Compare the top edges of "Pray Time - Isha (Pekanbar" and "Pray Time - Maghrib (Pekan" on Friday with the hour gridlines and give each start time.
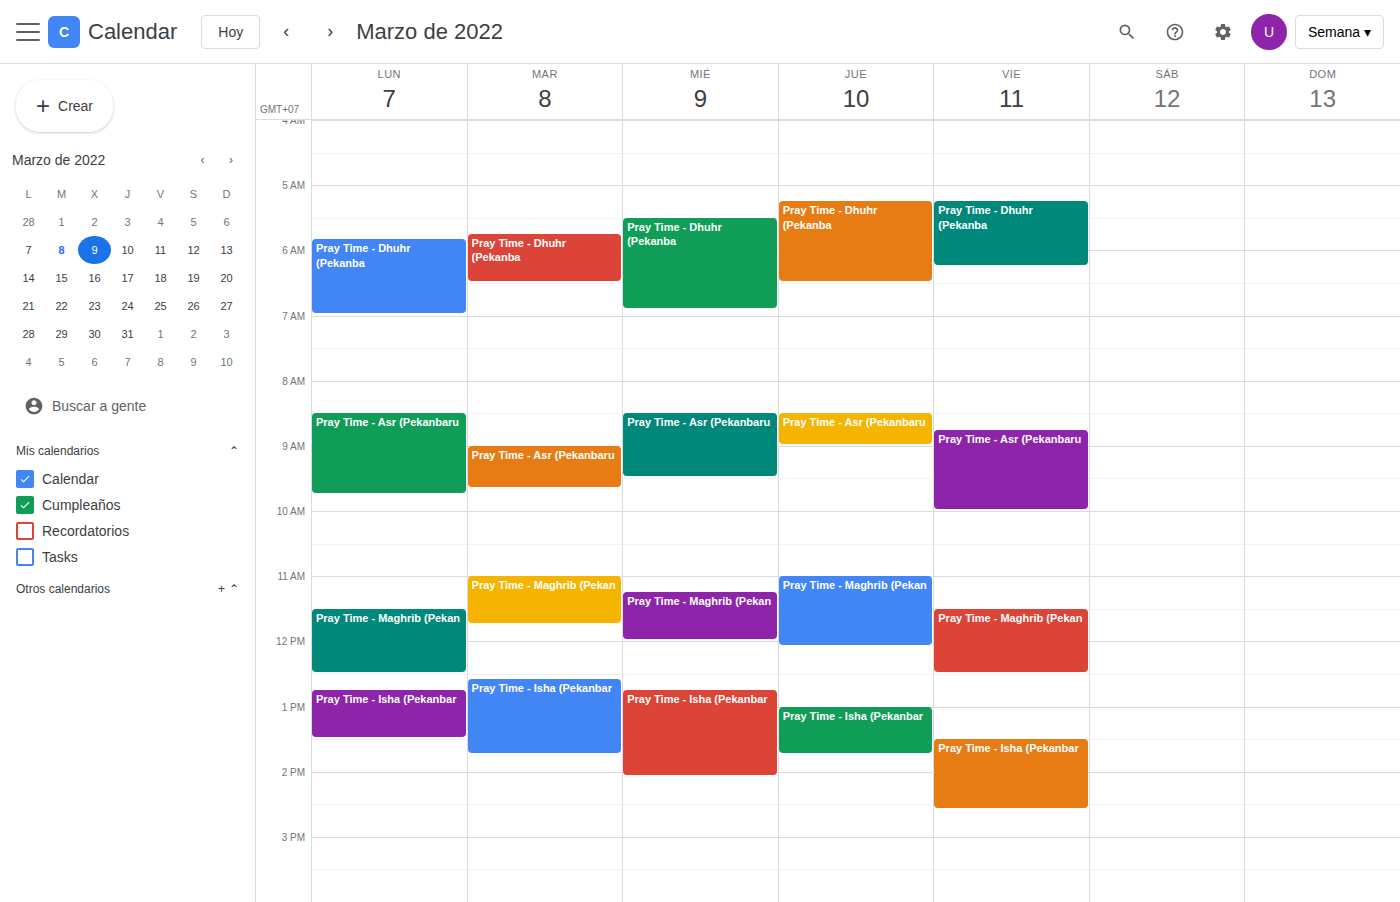
"Pray Time - Isha (Pekanbar": 13:30, halfway between the 13:00 and 14:00 lines. "Pray Time - Maghrib (Pekan": 11:30, halfway between the 11:00 and 12:00 lines.